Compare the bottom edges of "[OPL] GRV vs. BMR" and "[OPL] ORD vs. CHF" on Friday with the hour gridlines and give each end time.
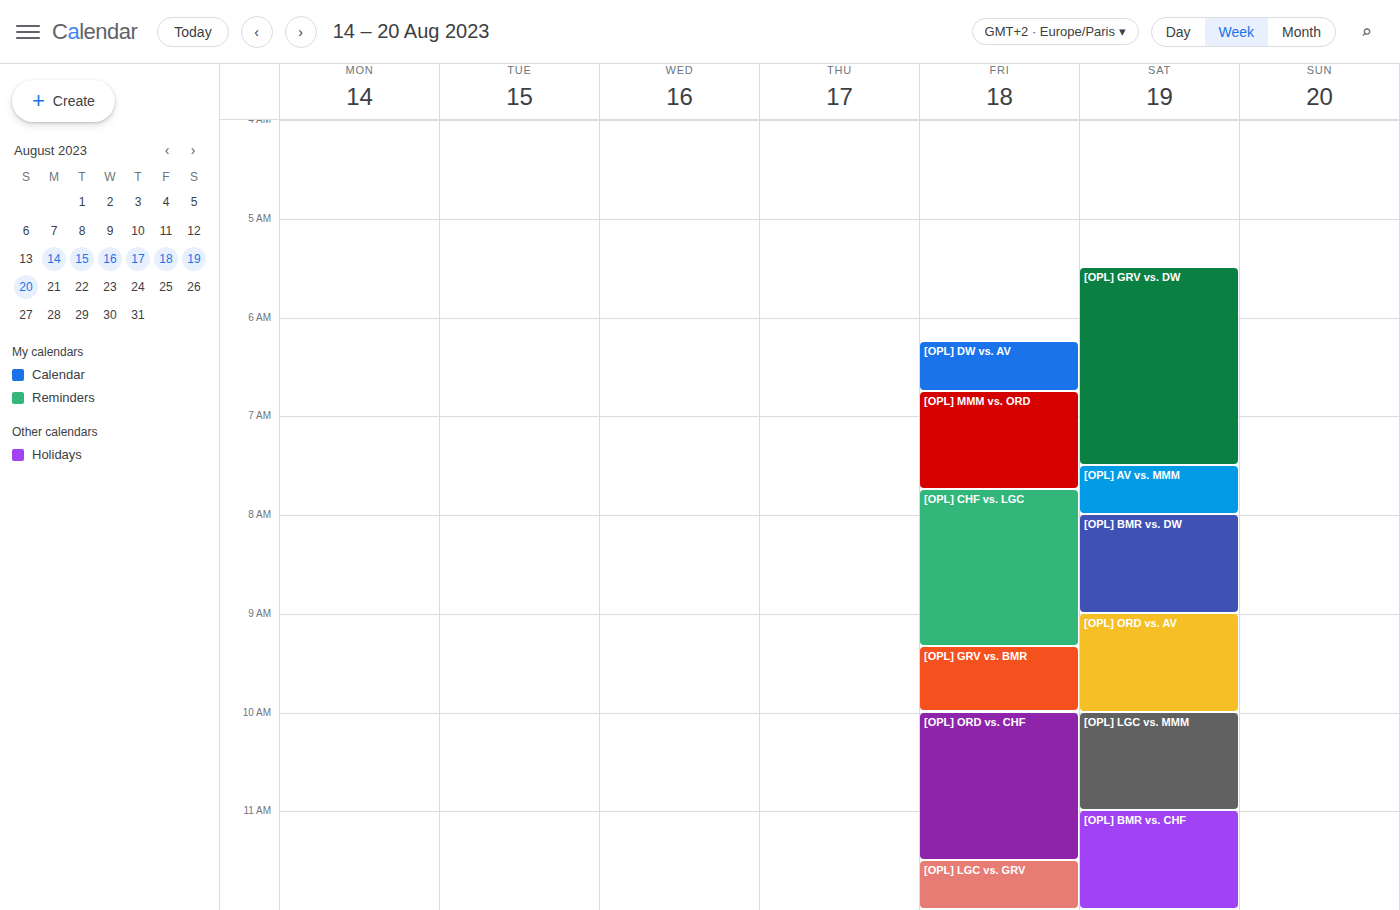
"[OPL] GRV vs. BMR": 10:00 AM, exactly on the 10 AM line. "[OPL] ORD vs. CHF": 11:30 AM, halfway between the 11 AM and 12 PM lines.